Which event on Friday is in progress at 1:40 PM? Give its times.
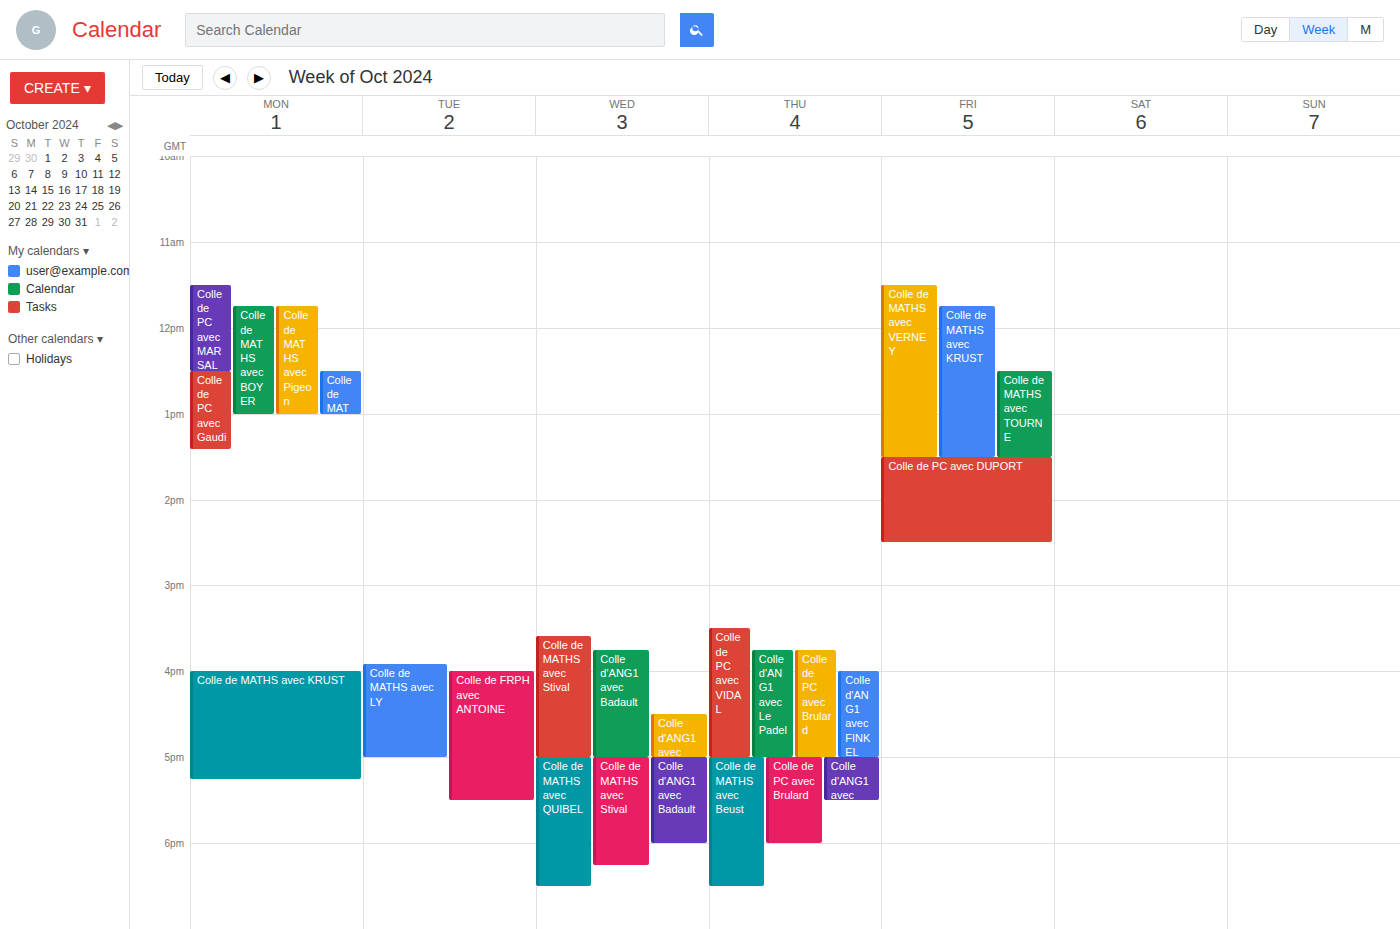
"Colle de PC avec DUPORT", 1:30 PM to 2:30 PM